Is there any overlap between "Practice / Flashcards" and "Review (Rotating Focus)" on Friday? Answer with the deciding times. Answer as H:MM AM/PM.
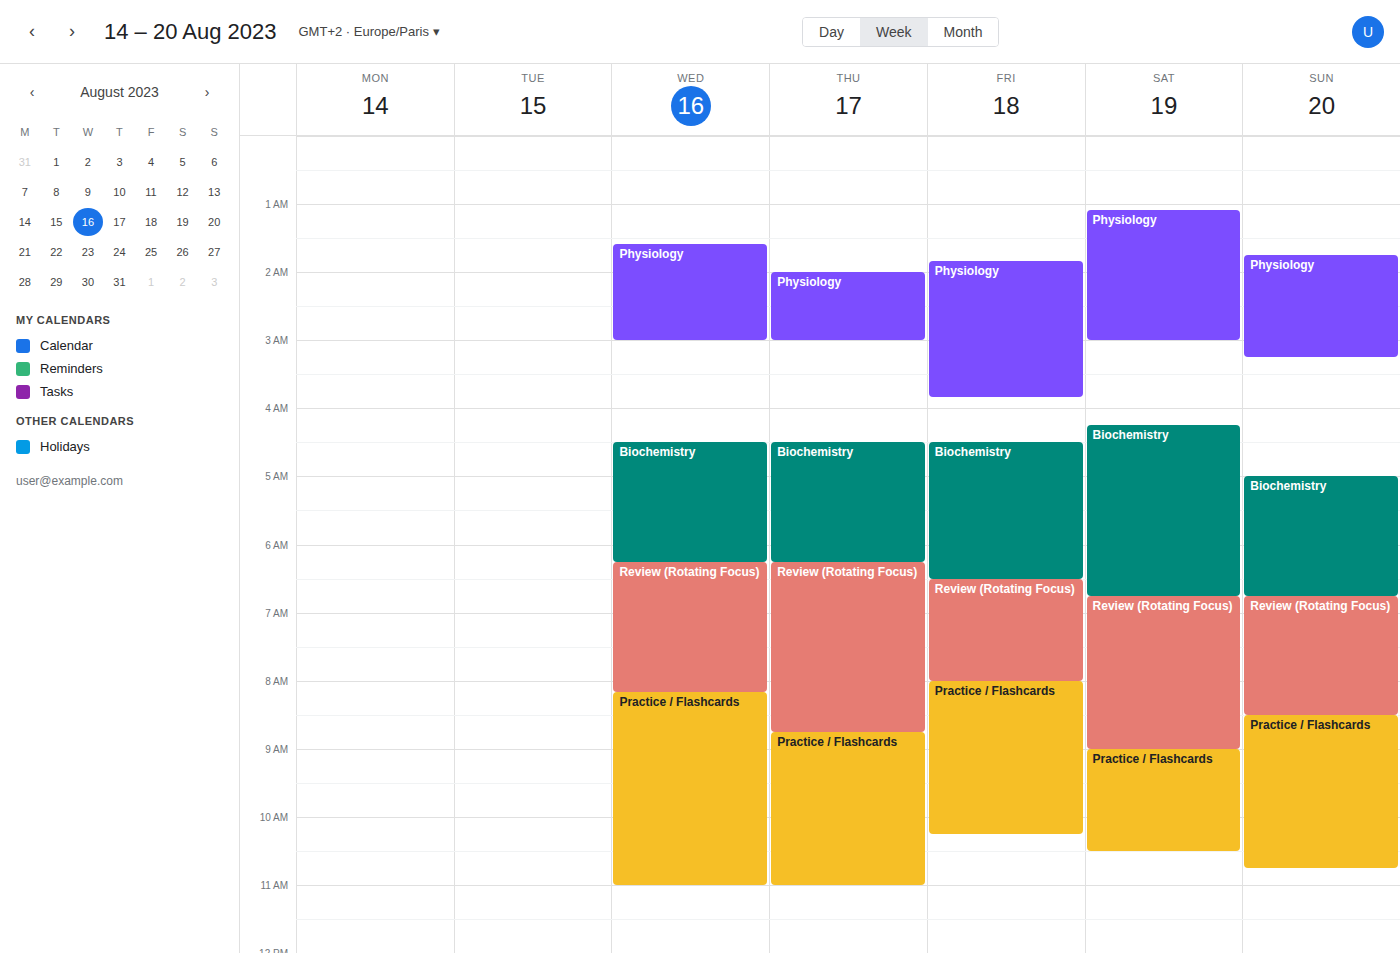
"Review (Rotating Focus)" ends at 8:00 AM, exactly when "Practice / Flashcards" starts -- they touch but do not overlap.